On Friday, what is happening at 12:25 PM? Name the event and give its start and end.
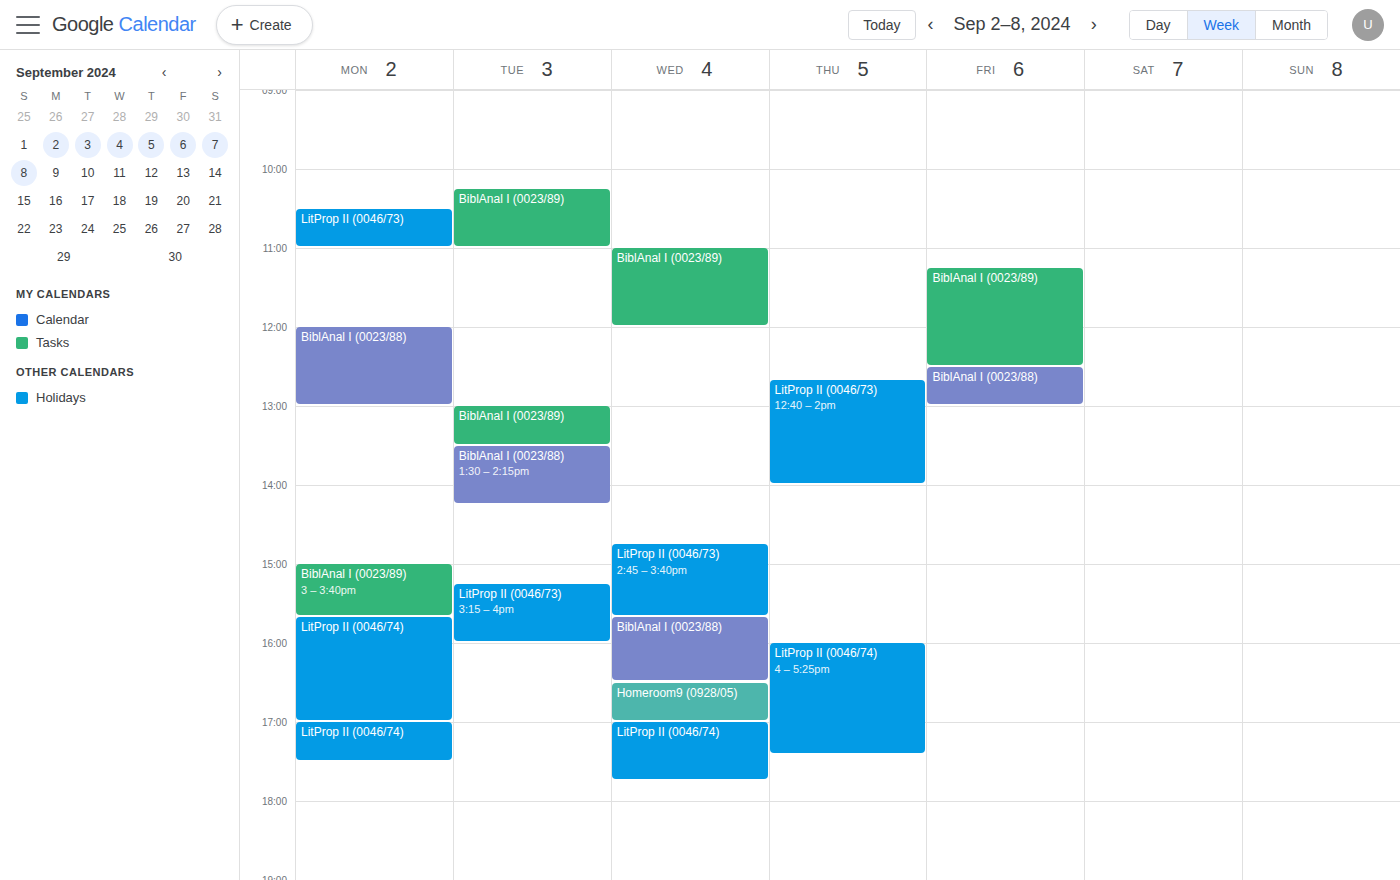
"BiblAnal I (0023/89)", 11:15 AM to 12:30 PM